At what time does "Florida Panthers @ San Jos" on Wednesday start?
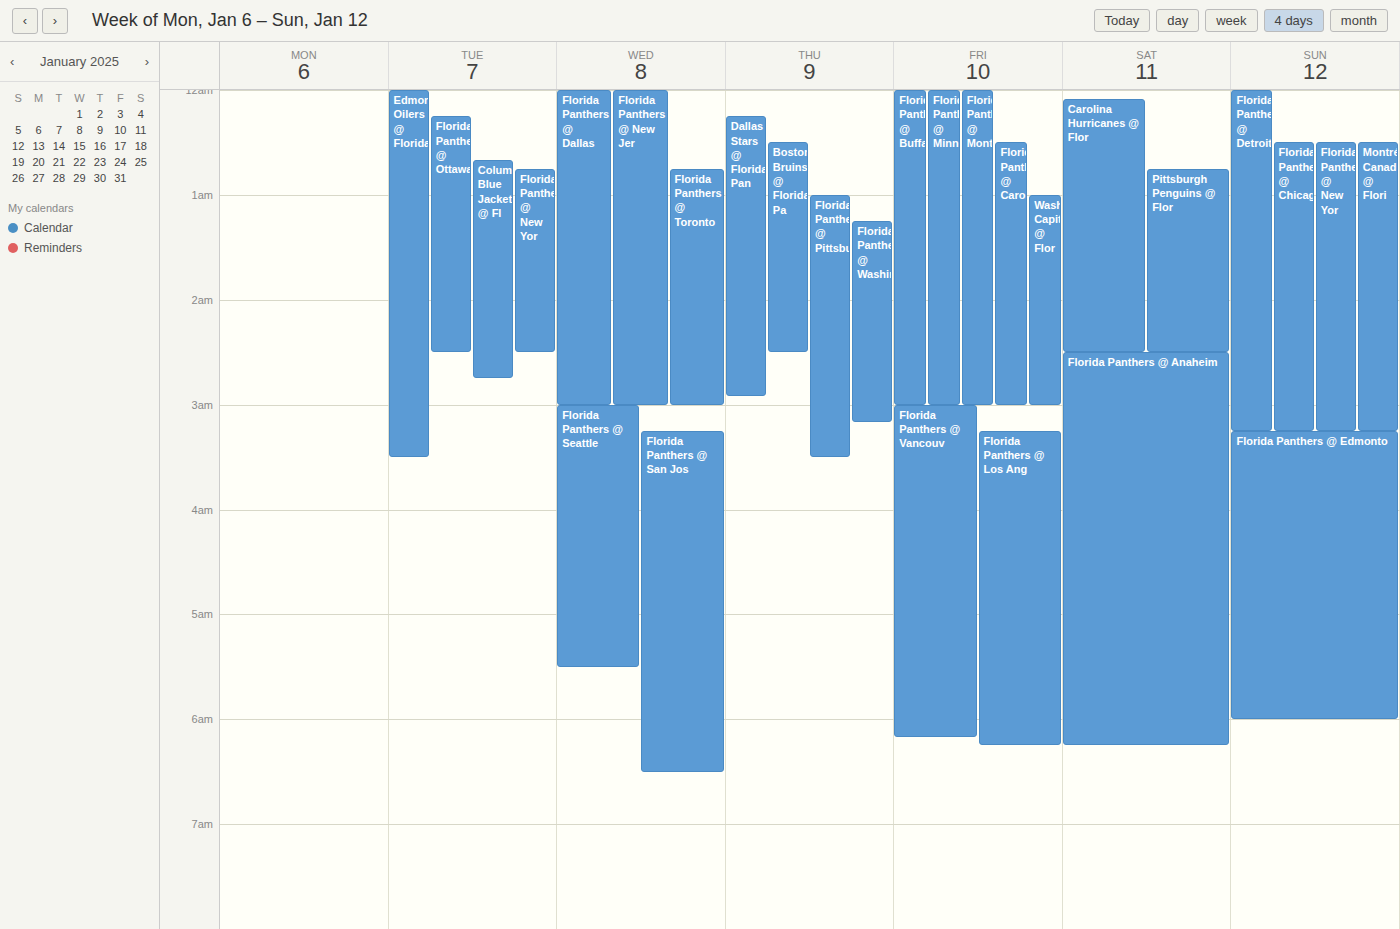
03:15